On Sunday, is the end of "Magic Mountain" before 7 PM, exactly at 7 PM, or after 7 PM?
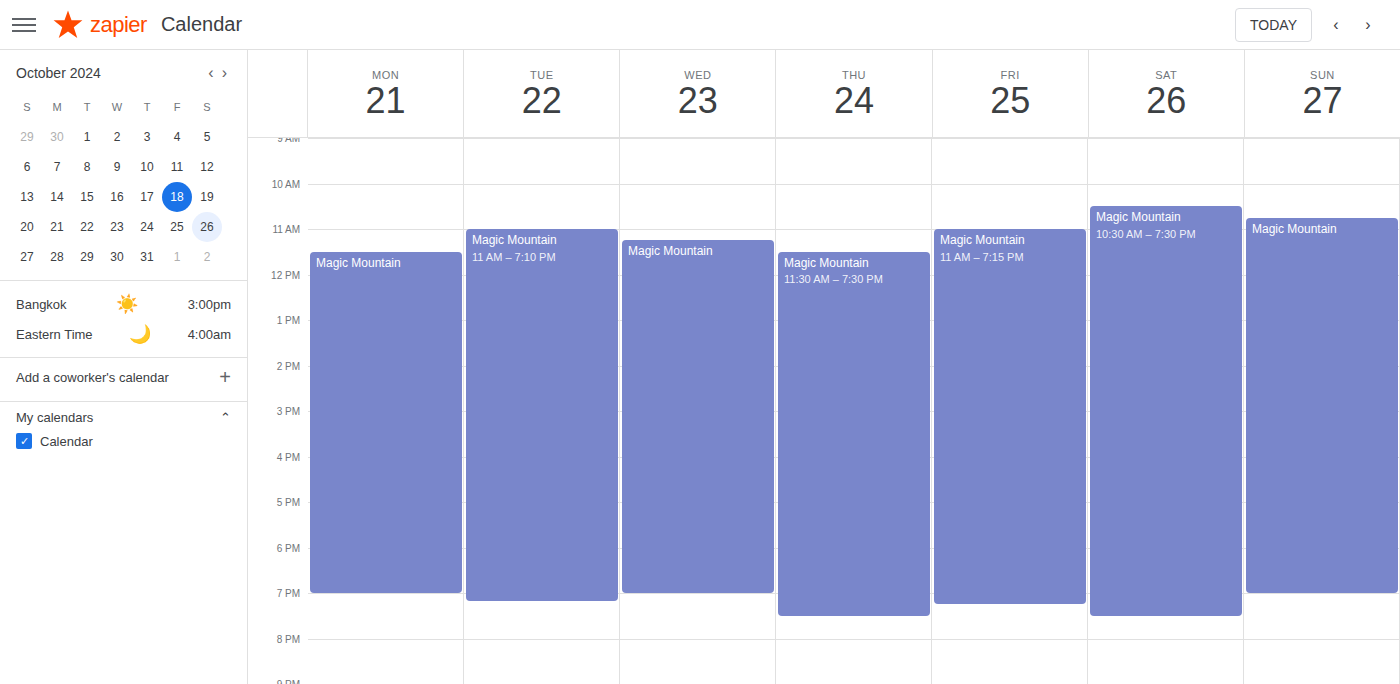
7:00 PM -- exactly at 7 PM, on the 7 PM line.